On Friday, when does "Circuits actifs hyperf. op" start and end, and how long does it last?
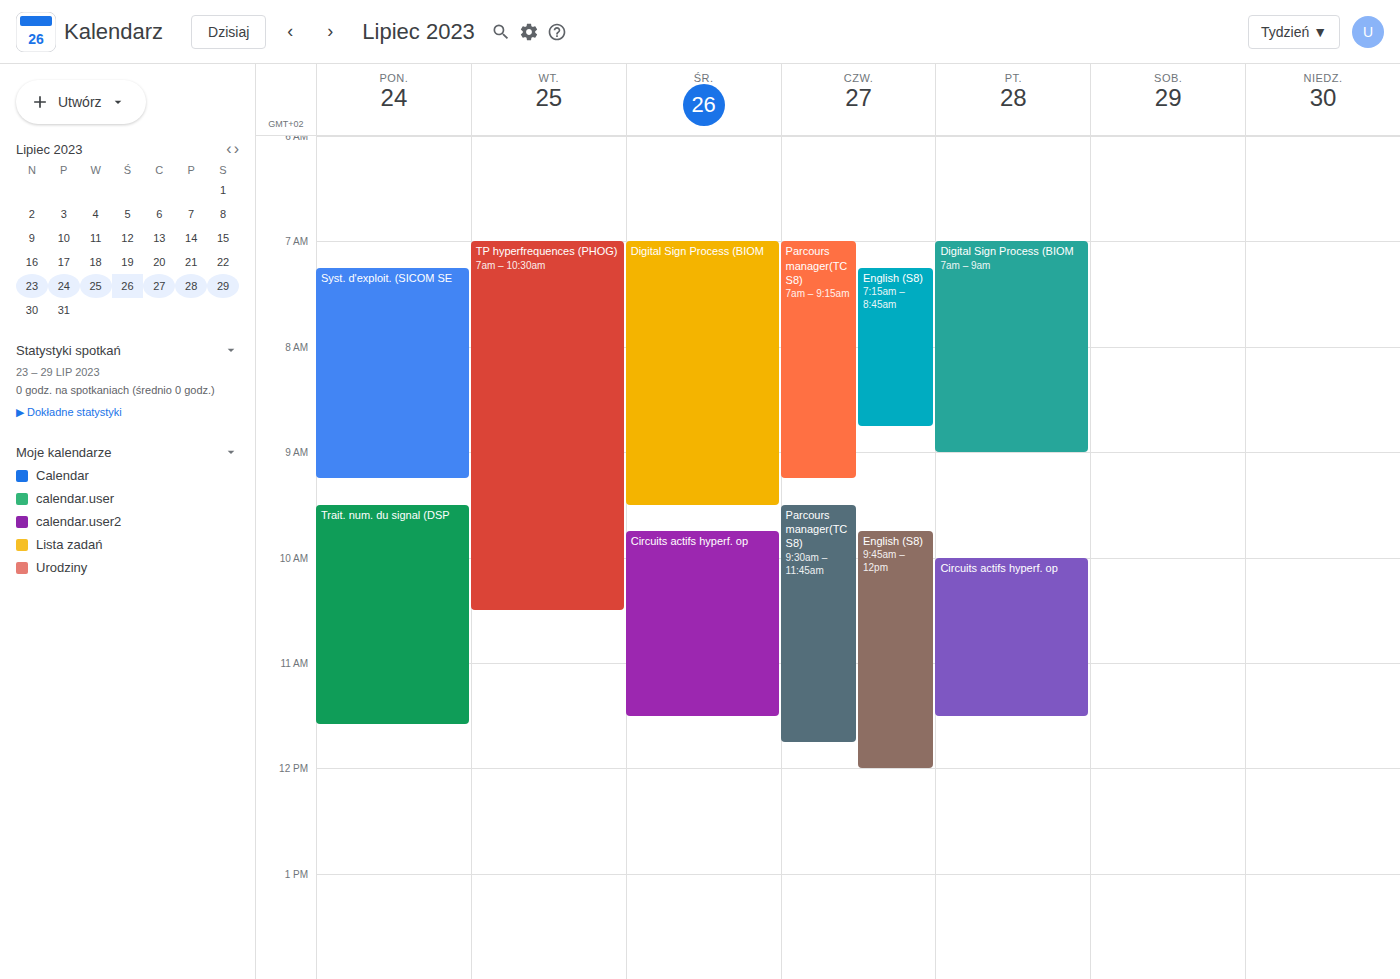
10:00 AM to 11:30 AM, 1 hour 30 minutes